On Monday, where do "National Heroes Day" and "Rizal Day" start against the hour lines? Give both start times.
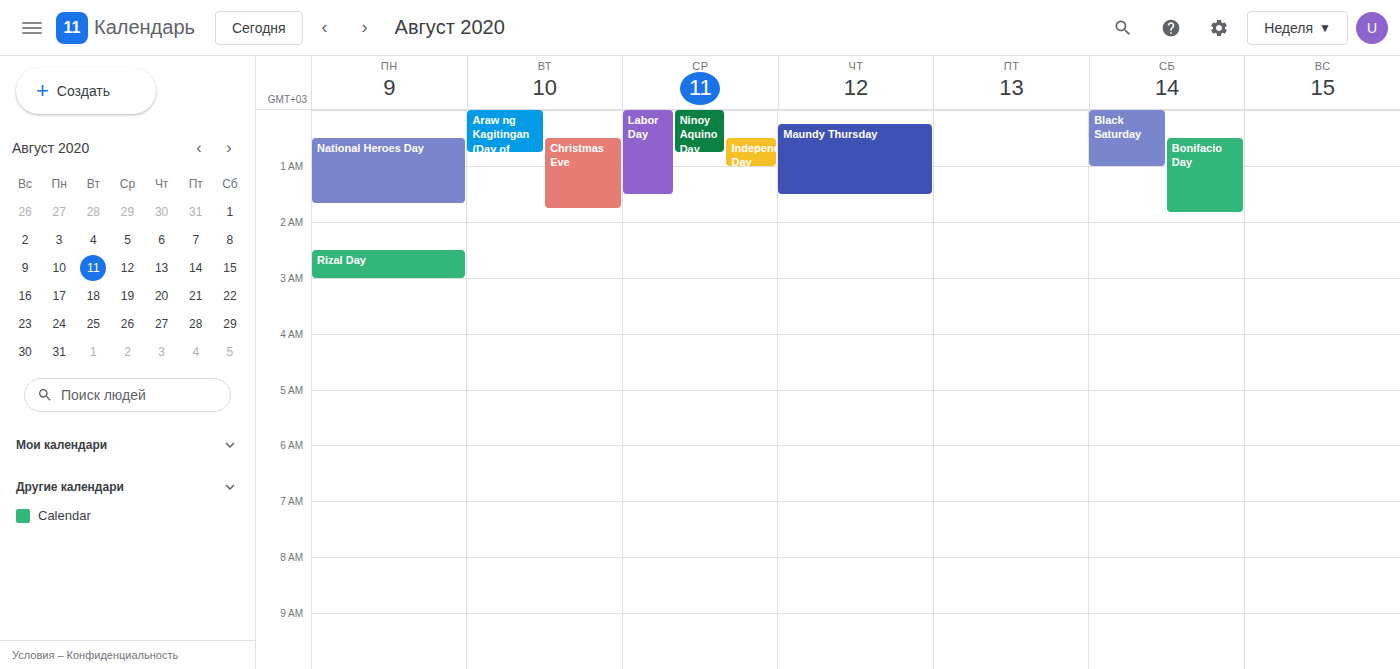
"National Heroes Day": 00:30, halfway between the 00:00 and 01:00 lines. "Rizal Day": 02:30, halfway between the 02:00 and 03:00 lines.